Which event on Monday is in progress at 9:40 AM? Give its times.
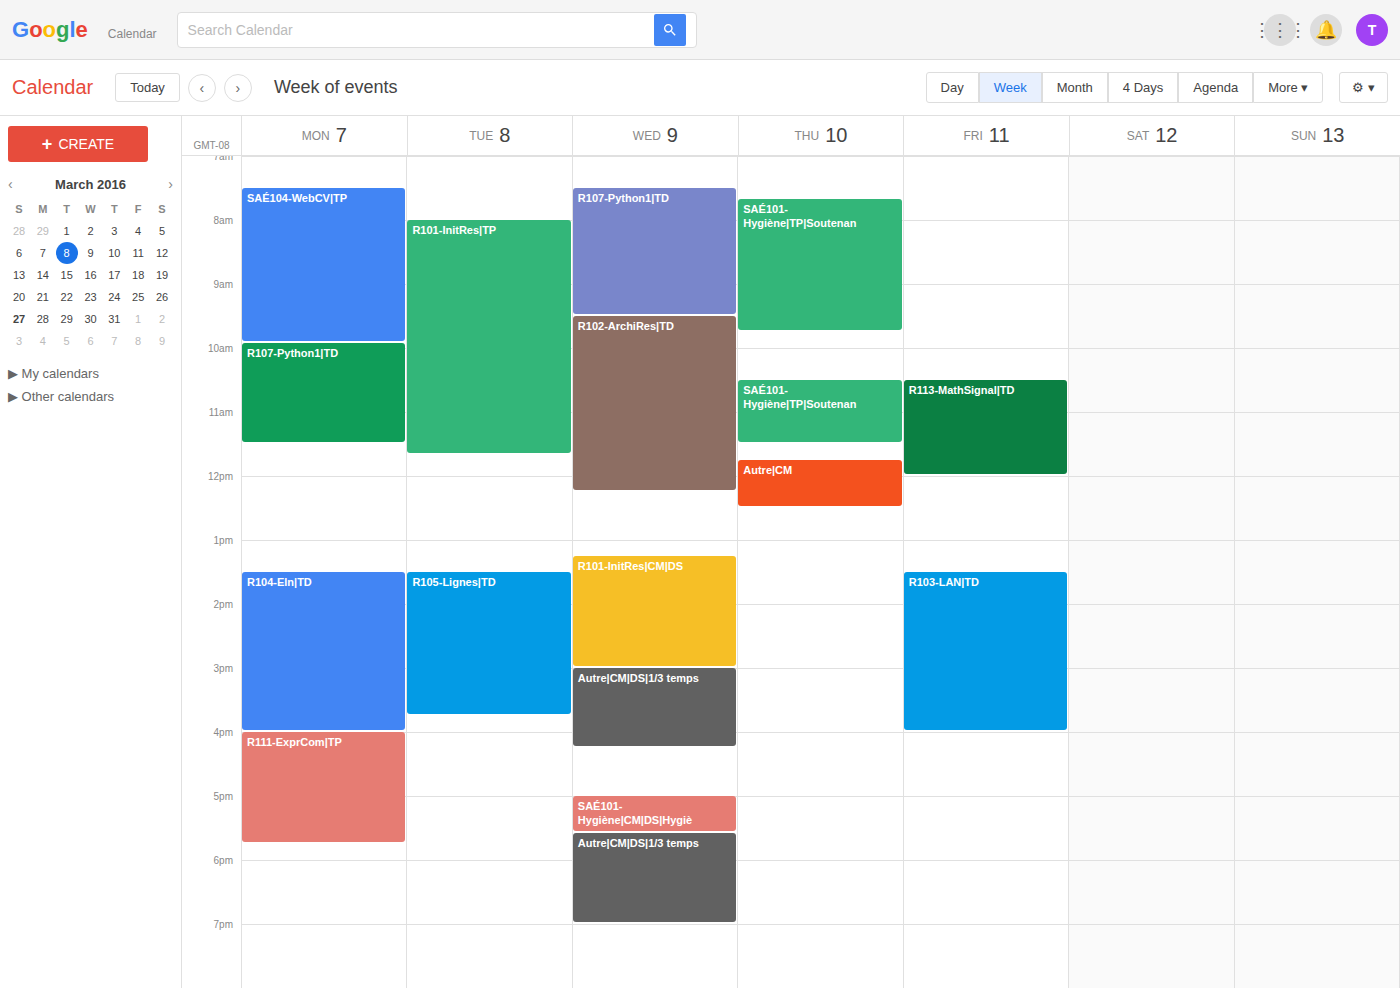
"SAÉ104-WebCV|TP", 7:30 AM to 9:55 AM